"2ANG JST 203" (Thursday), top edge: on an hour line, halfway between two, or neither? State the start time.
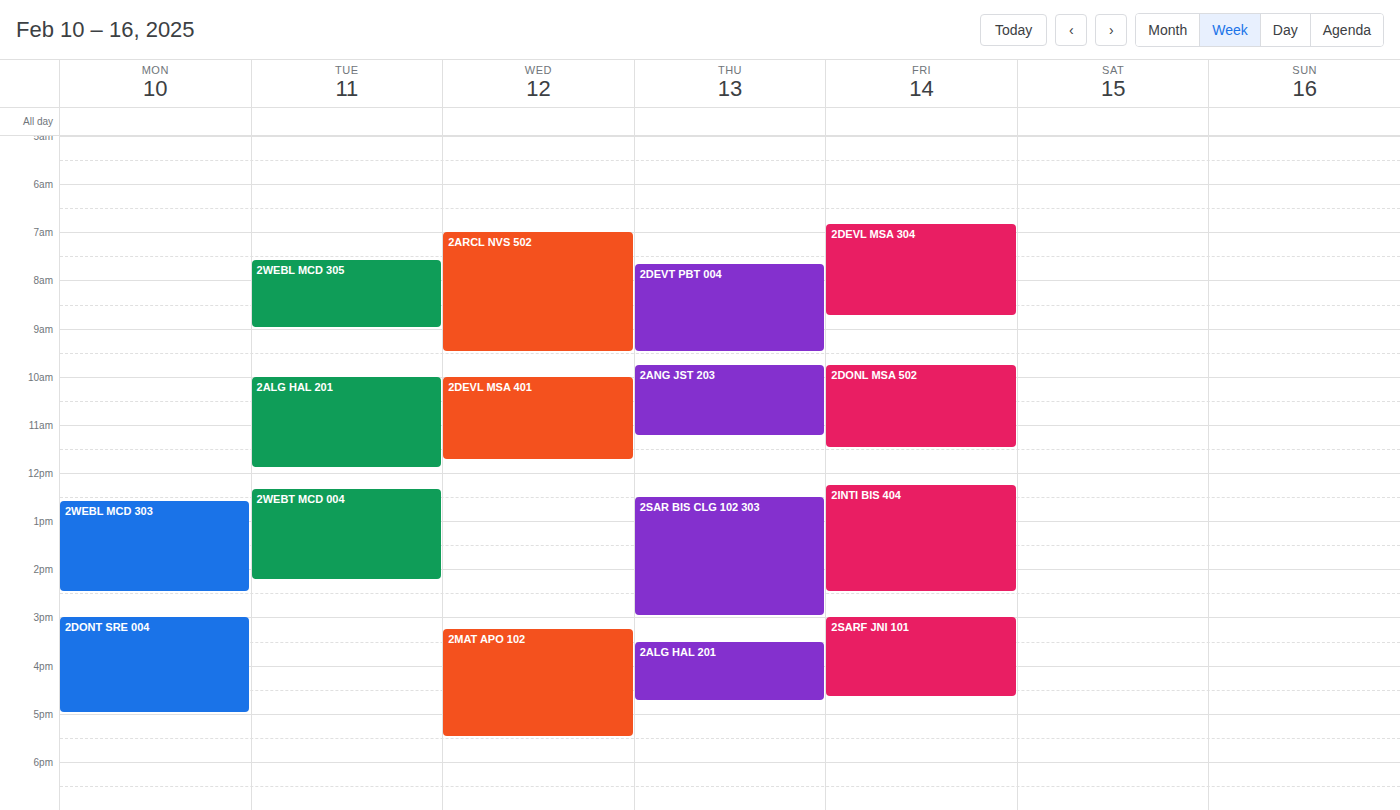
9:45 AM -- neither: three quarters of the way from the 9 AM line to the 10 AM line.